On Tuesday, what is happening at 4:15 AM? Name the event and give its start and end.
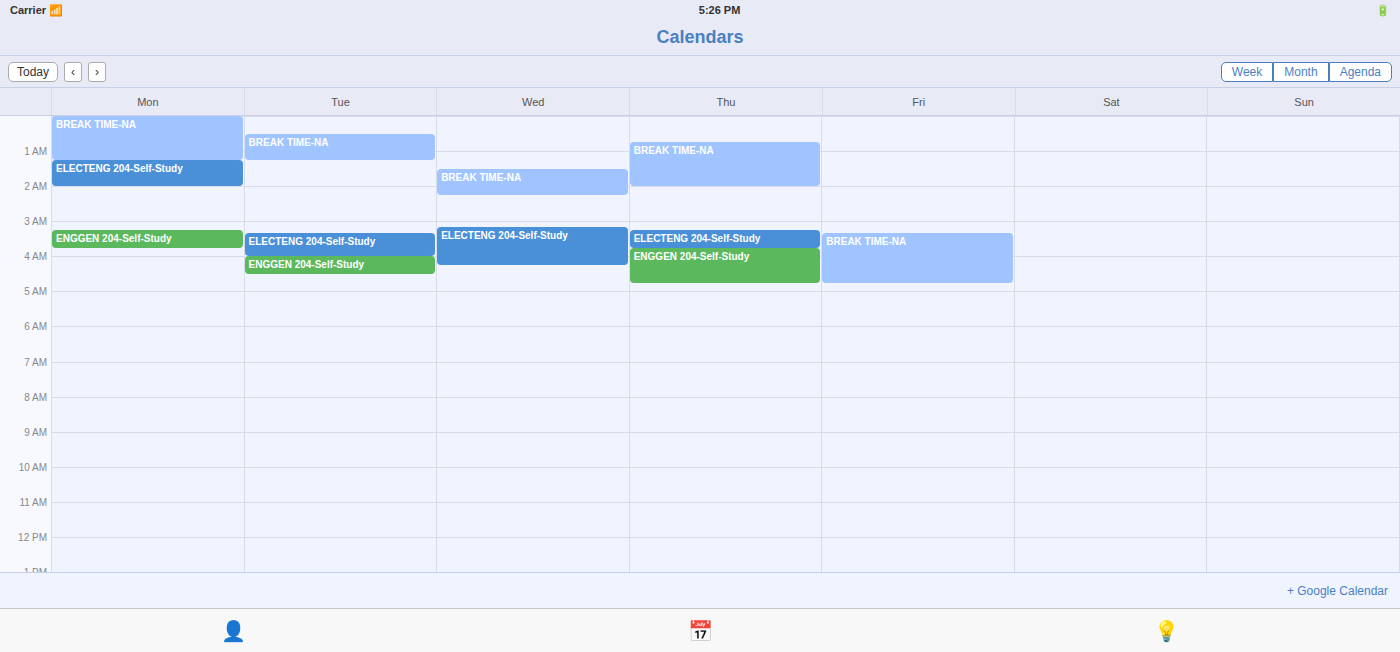
"ENGGEN 204-Self-Study", 4:00 AM to 4:30 AM